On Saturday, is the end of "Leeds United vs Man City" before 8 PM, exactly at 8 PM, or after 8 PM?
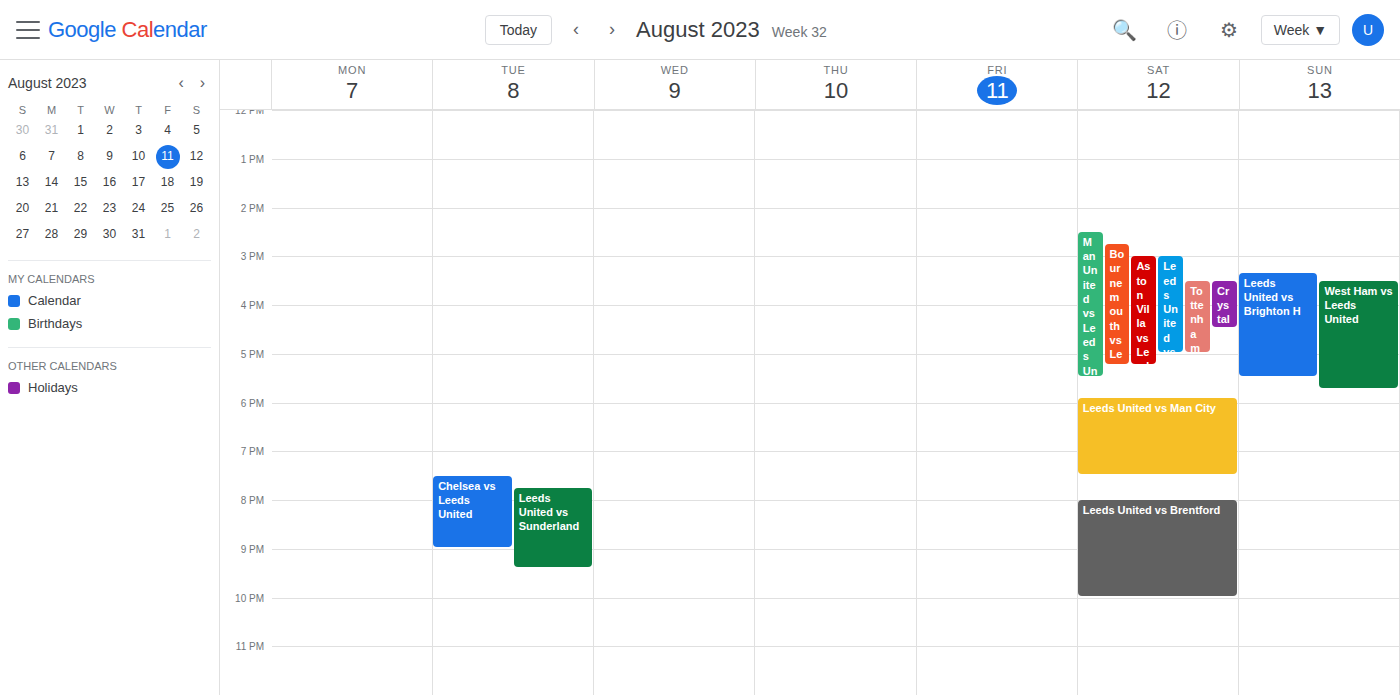
7:30 PM -- before 8 PM, 30 minutes above the 8 PM line.